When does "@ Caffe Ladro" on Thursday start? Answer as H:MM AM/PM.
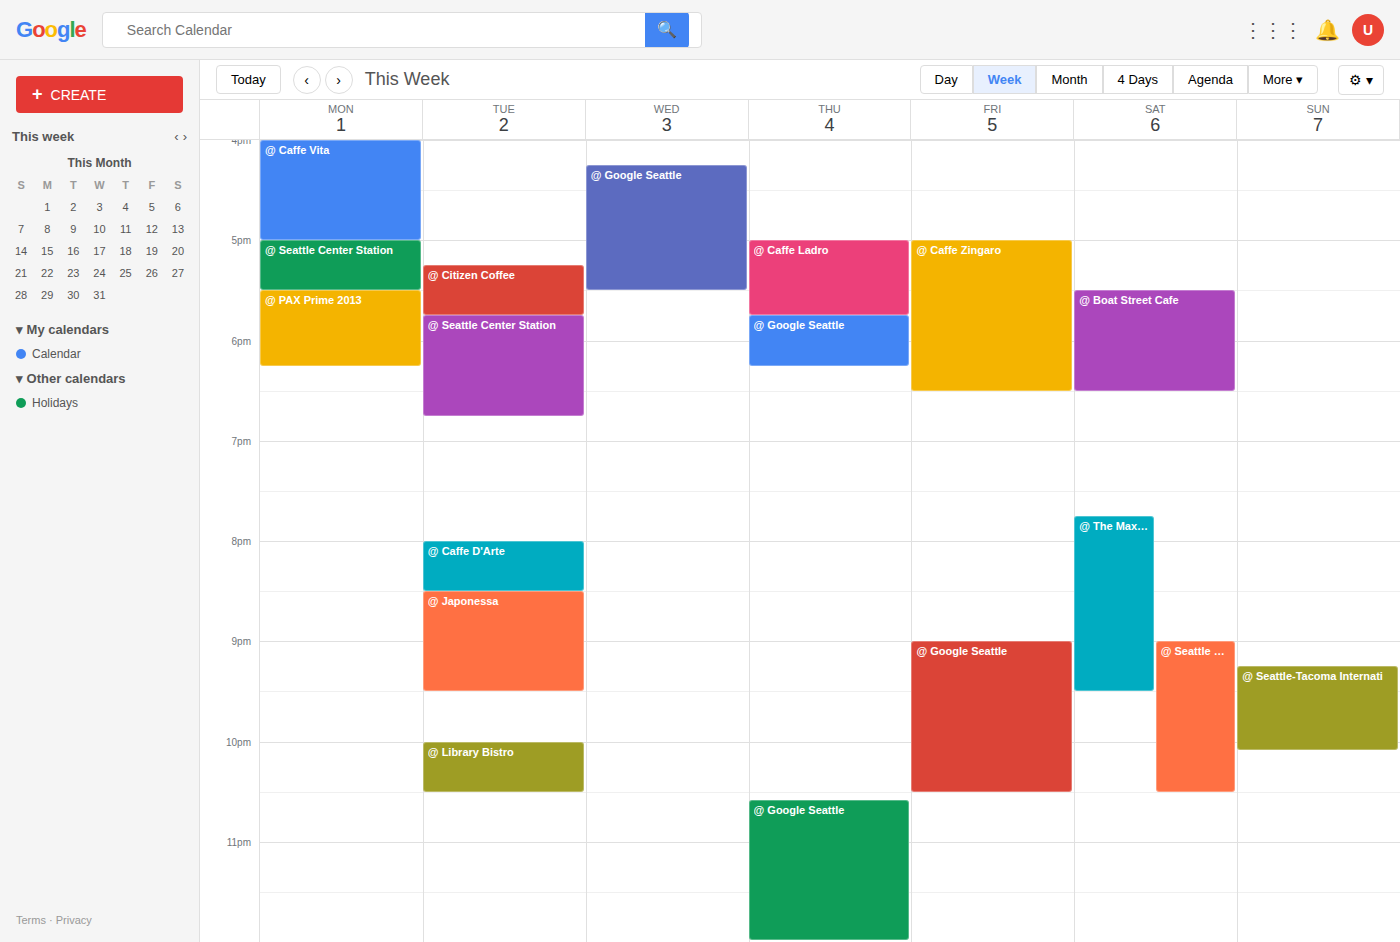
5:00 PM